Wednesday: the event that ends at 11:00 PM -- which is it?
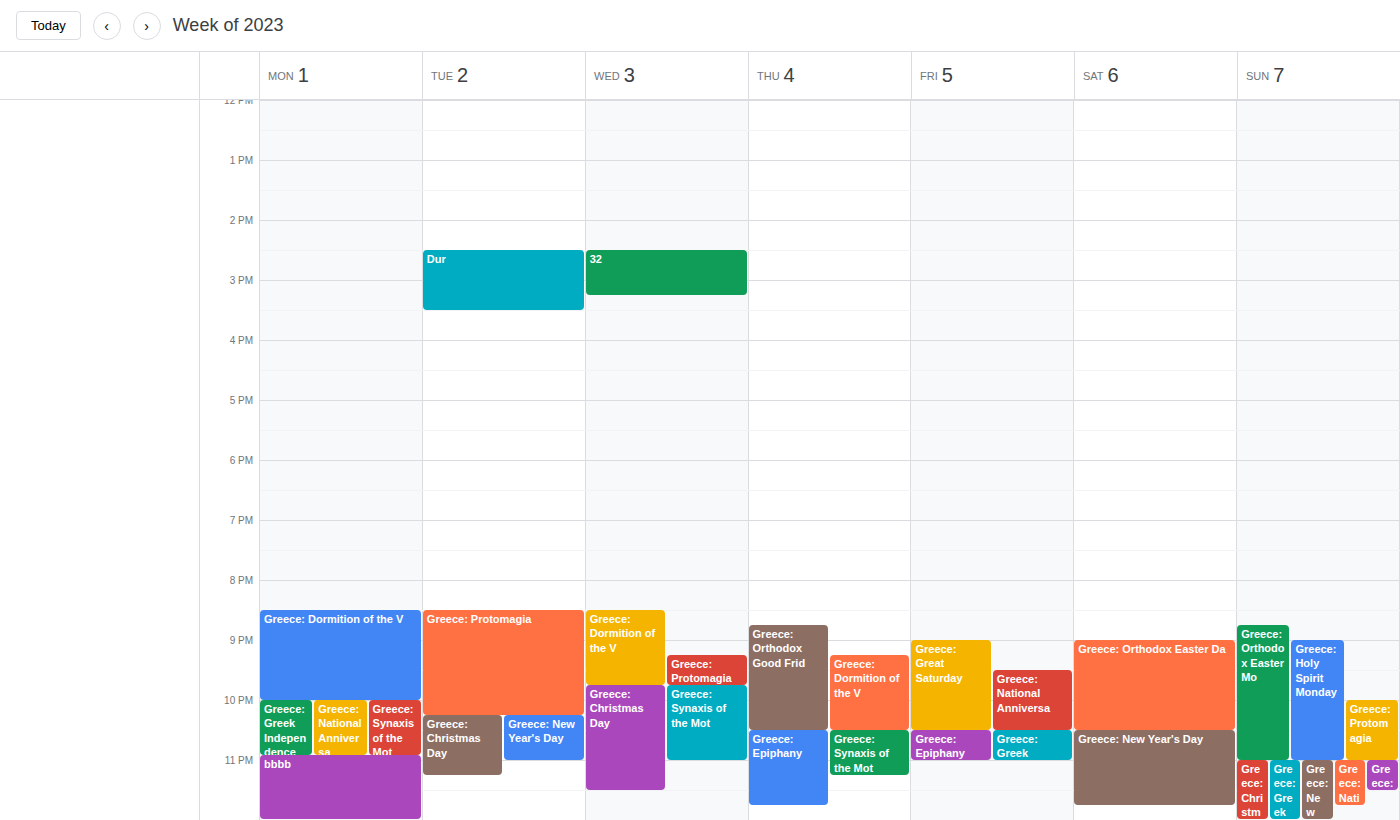
"Greece: Synaxis of the Mot"